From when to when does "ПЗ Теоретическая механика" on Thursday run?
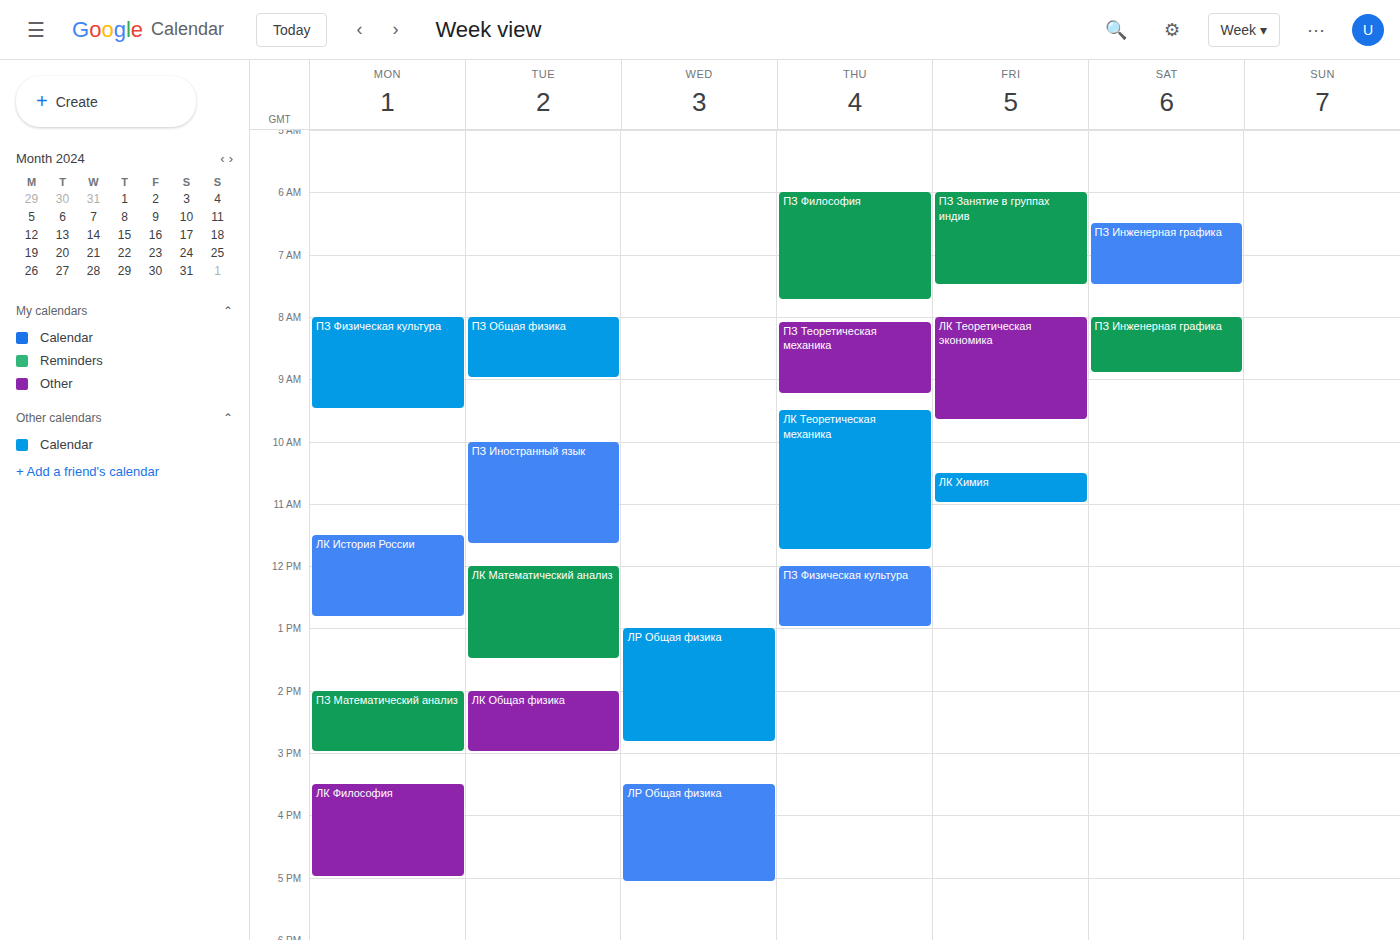
8:05 AM to 9:15 AM